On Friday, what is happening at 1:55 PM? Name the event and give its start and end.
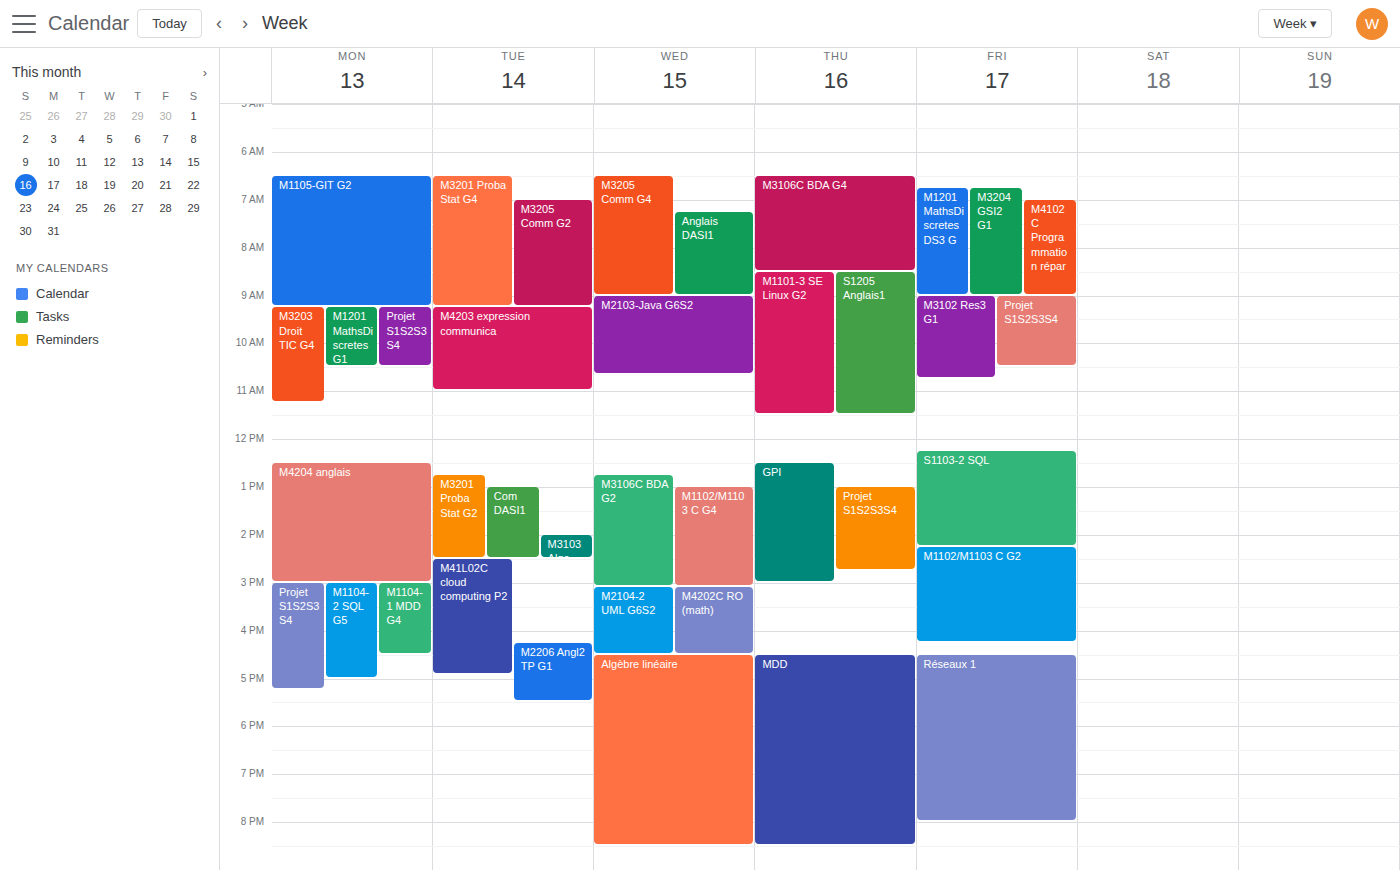
"S1103-2 SQL", 12:15 PM to 2:15 PM